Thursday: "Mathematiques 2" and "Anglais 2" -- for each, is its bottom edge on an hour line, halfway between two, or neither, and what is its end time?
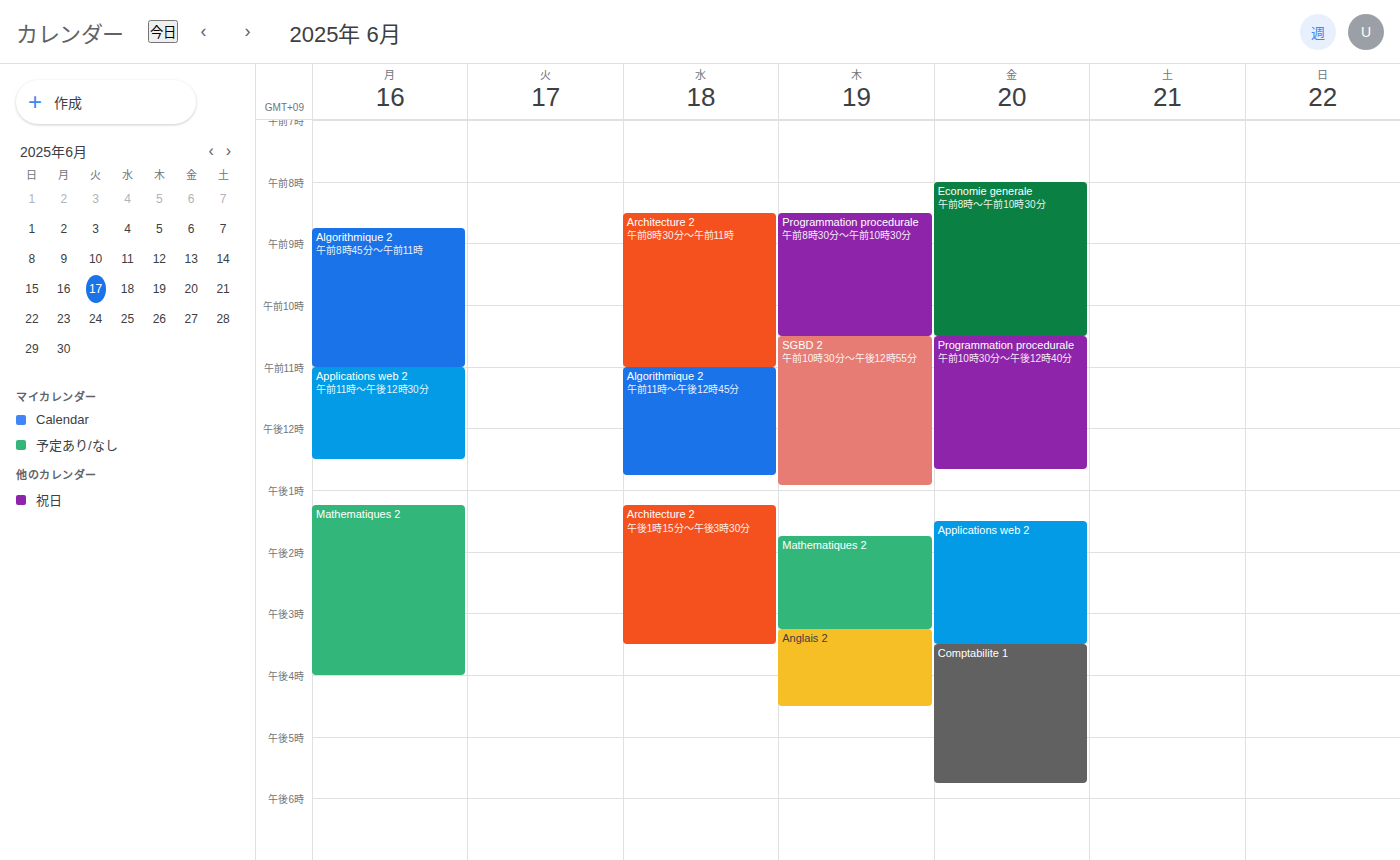
"Mathematiques 2": 3:15 PM, neither: a quarter of the way from the 3 PM line to the 4 PM line. "Anglais 2": 4:30 PM, halfway between the 4 PM and 5 PM lines.